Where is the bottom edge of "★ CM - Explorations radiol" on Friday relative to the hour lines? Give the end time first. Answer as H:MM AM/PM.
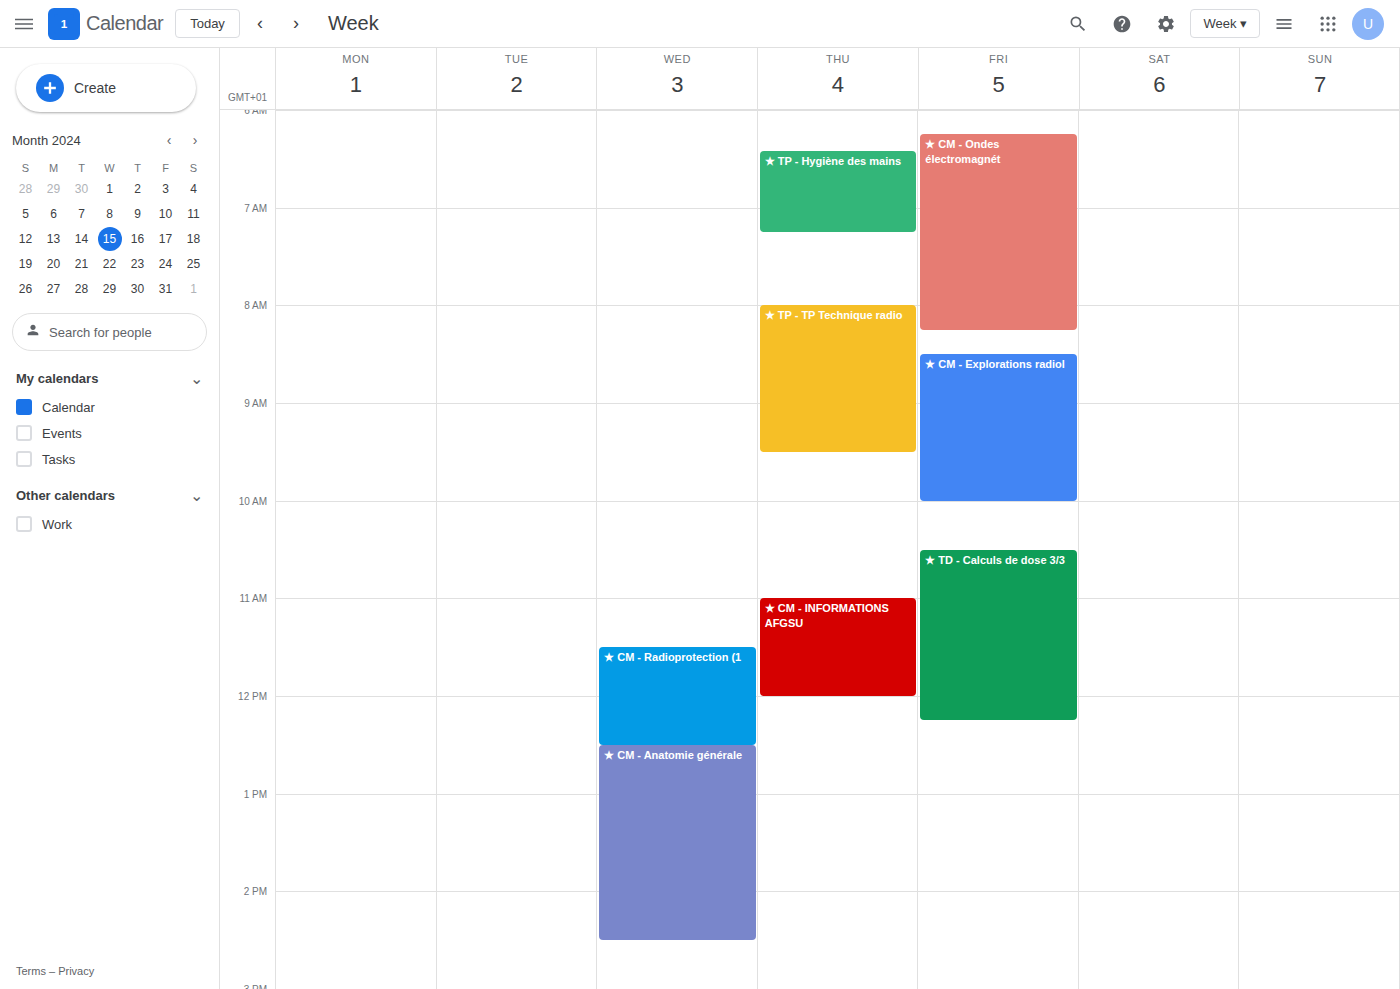
10:00 AM -- exactly on the 10 AM line.